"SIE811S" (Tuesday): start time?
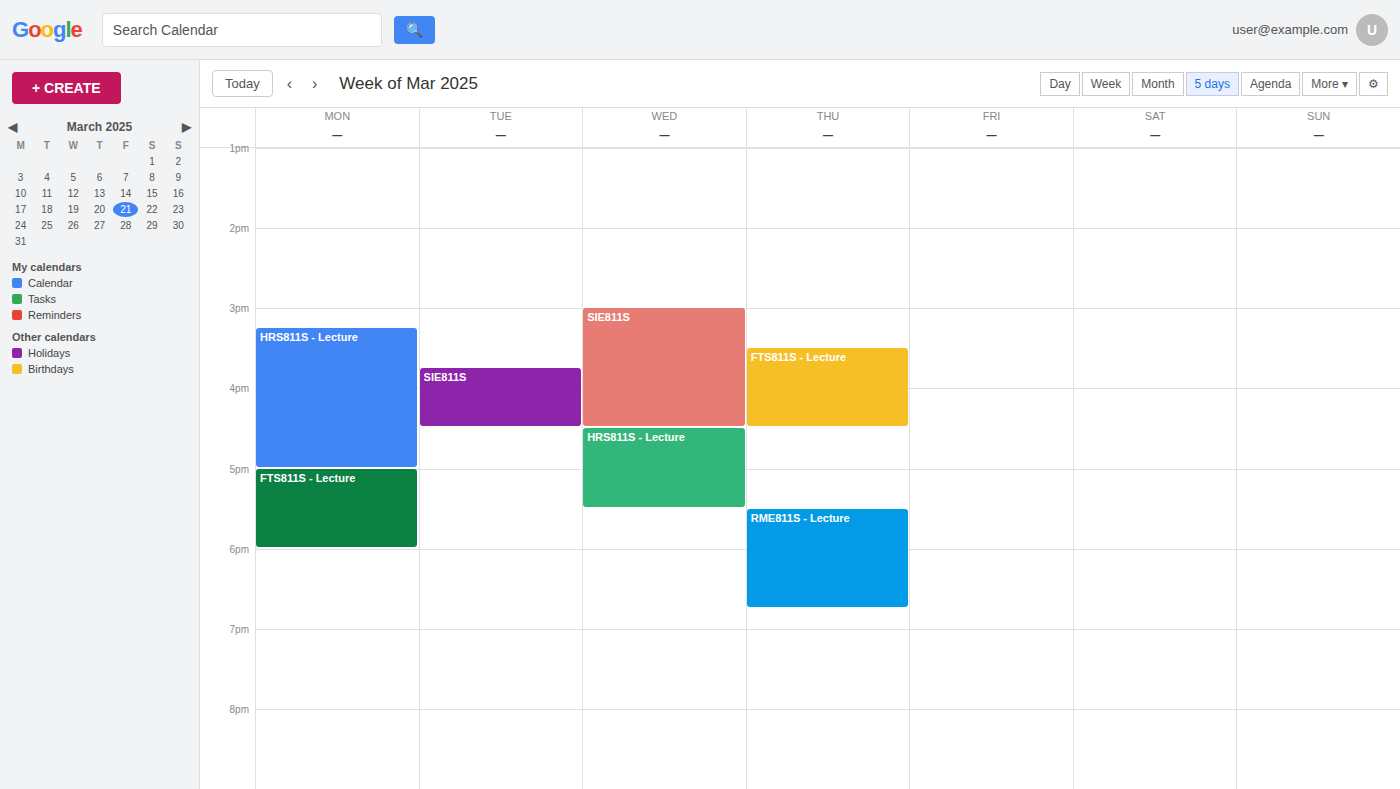
3:45 PM